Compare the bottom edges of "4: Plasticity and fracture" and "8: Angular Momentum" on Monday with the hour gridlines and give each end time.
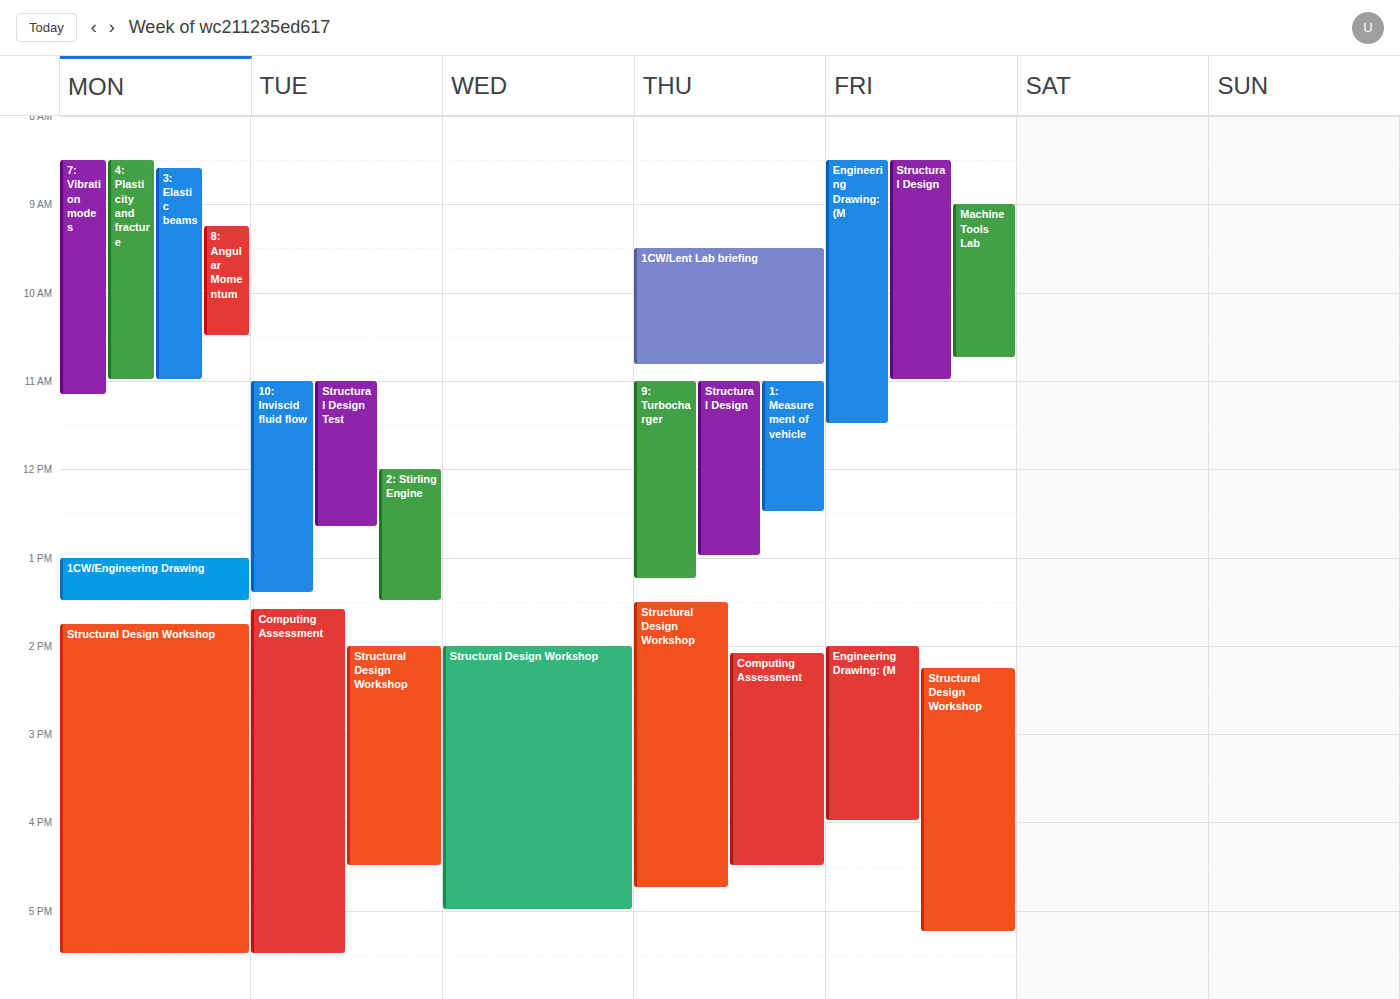
"4: Plasticity and fracture": 11:00 AM, exactly on the 11 AM line. "8: Angular Momentum": 10:30 AM, halfway between the 10 AM and 11 AM lines.